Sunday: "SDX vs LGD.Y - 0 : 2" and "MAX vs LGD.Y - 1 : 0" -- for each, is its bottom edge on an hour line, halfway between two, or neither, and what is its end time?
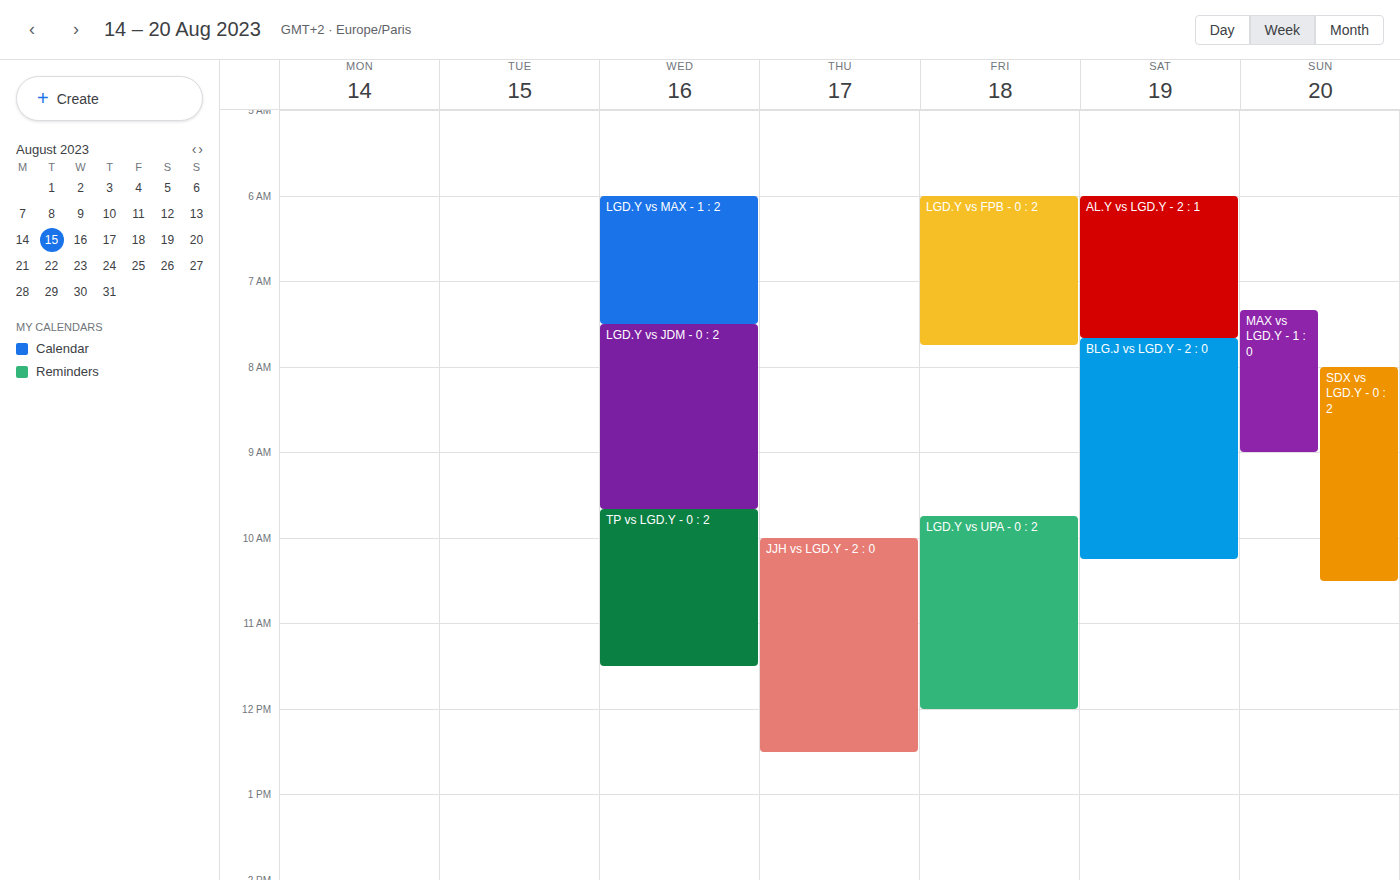
"SDX vs LGD.Y - 0 : 2": 10:30, halfway between the 10:00 and 11:00 lines. "MAX vs LGD.Y - 1 : 0": 09:00, exactly on the 09:00 line.